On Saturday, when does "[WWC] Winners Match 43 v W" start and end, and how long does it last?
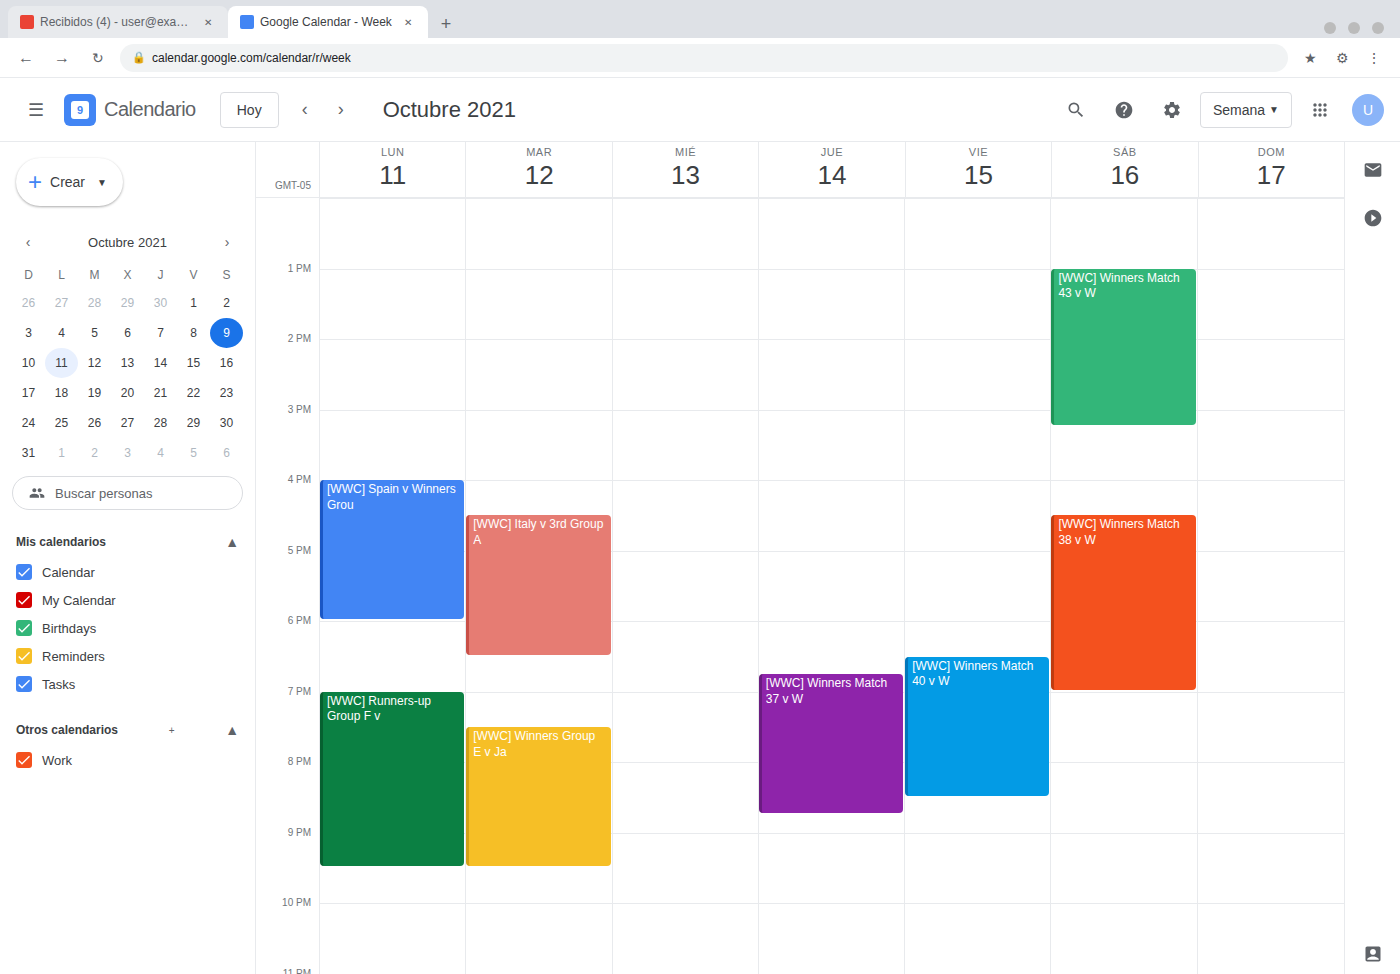
1:00 PM to 3:15 PM, 2 hours 15 minutes